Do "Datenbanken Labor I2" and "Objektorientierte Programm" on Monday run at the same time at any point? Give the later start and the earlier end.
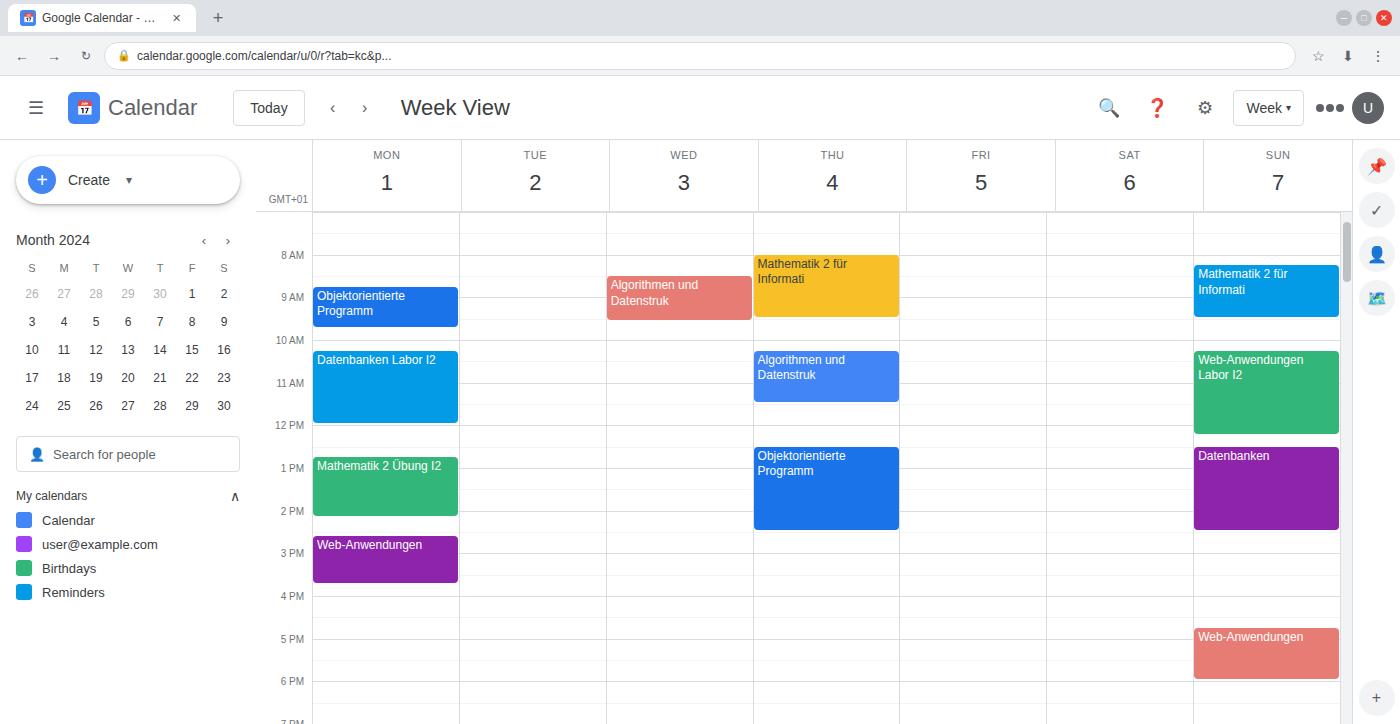
"Objektorientierte Programm" ends at 9:45 AM and "Datenbanken Labor I2" starts at 10:15 AM -- no overlap.